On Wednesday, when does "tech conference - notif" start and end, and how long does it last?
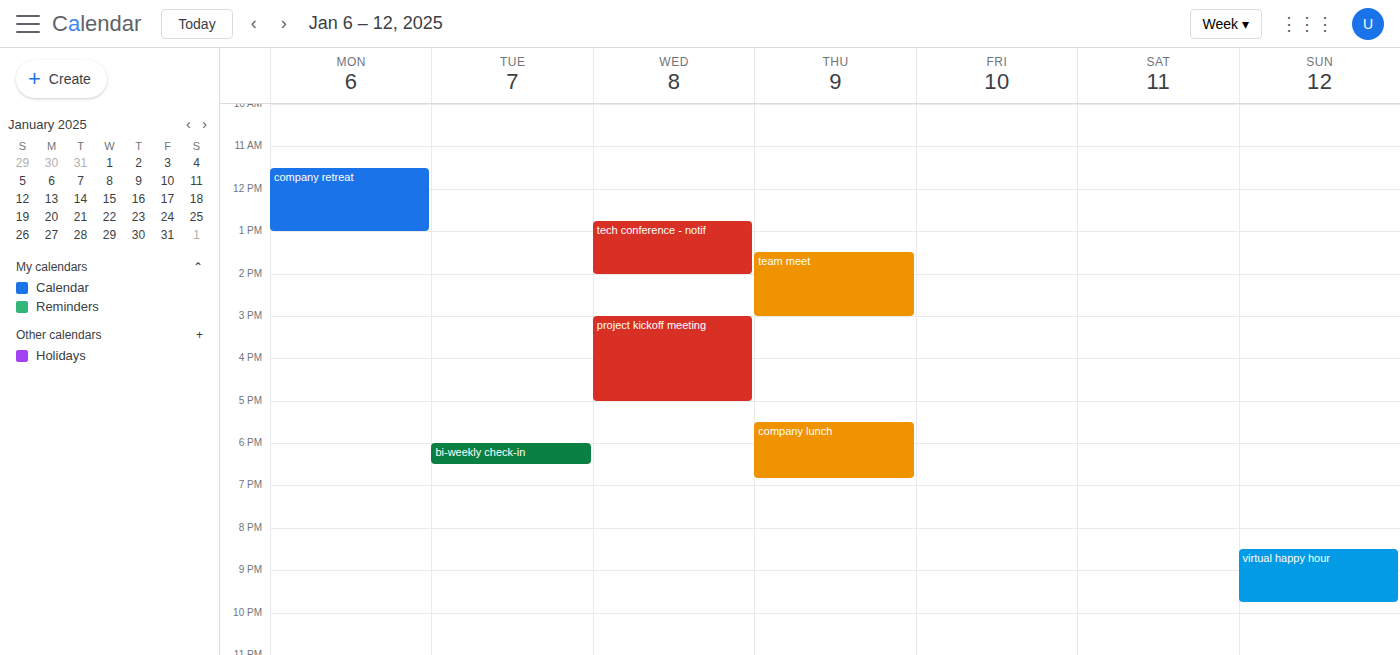
12:45 PM to 2:00 PM, 1 hour 15 minutes